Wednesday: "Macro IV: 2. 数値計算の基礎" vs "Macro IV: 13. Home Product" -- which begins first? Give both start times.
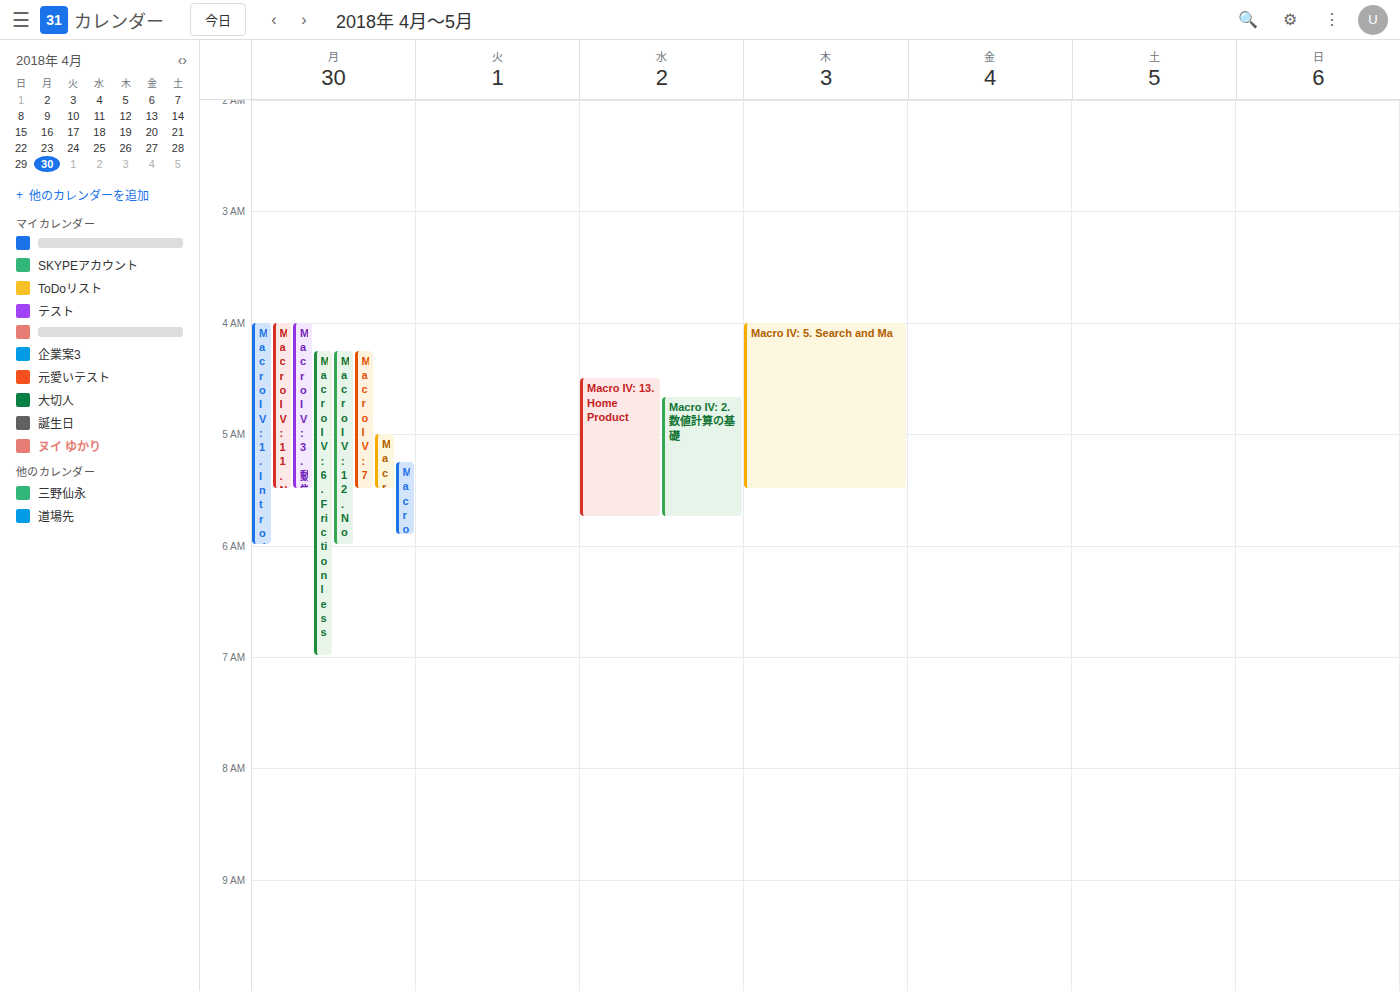
"Macro IV: 13. Home Product" 4:30 AM; "Macro IV: 2. 数値計算の基礎" 4:40 AM.